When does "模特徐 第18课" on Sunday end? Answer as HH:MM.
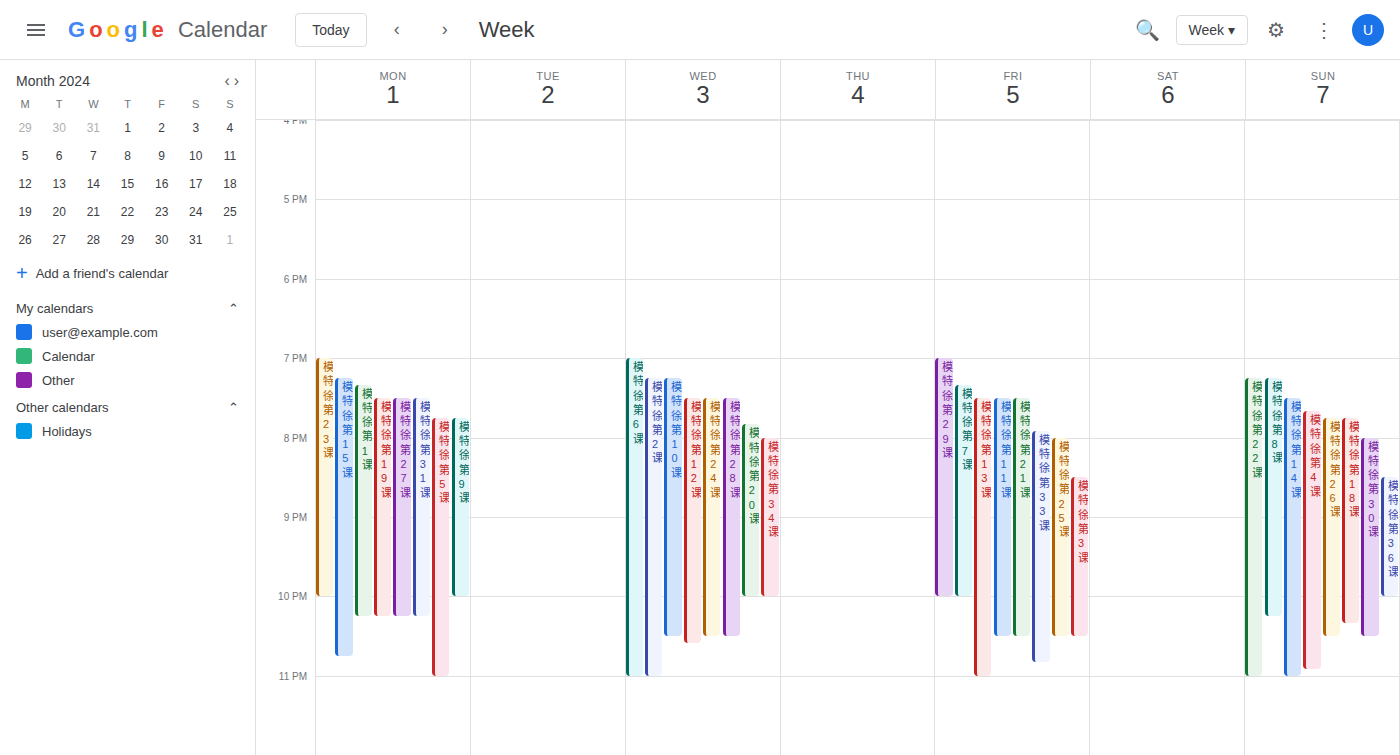
22:20